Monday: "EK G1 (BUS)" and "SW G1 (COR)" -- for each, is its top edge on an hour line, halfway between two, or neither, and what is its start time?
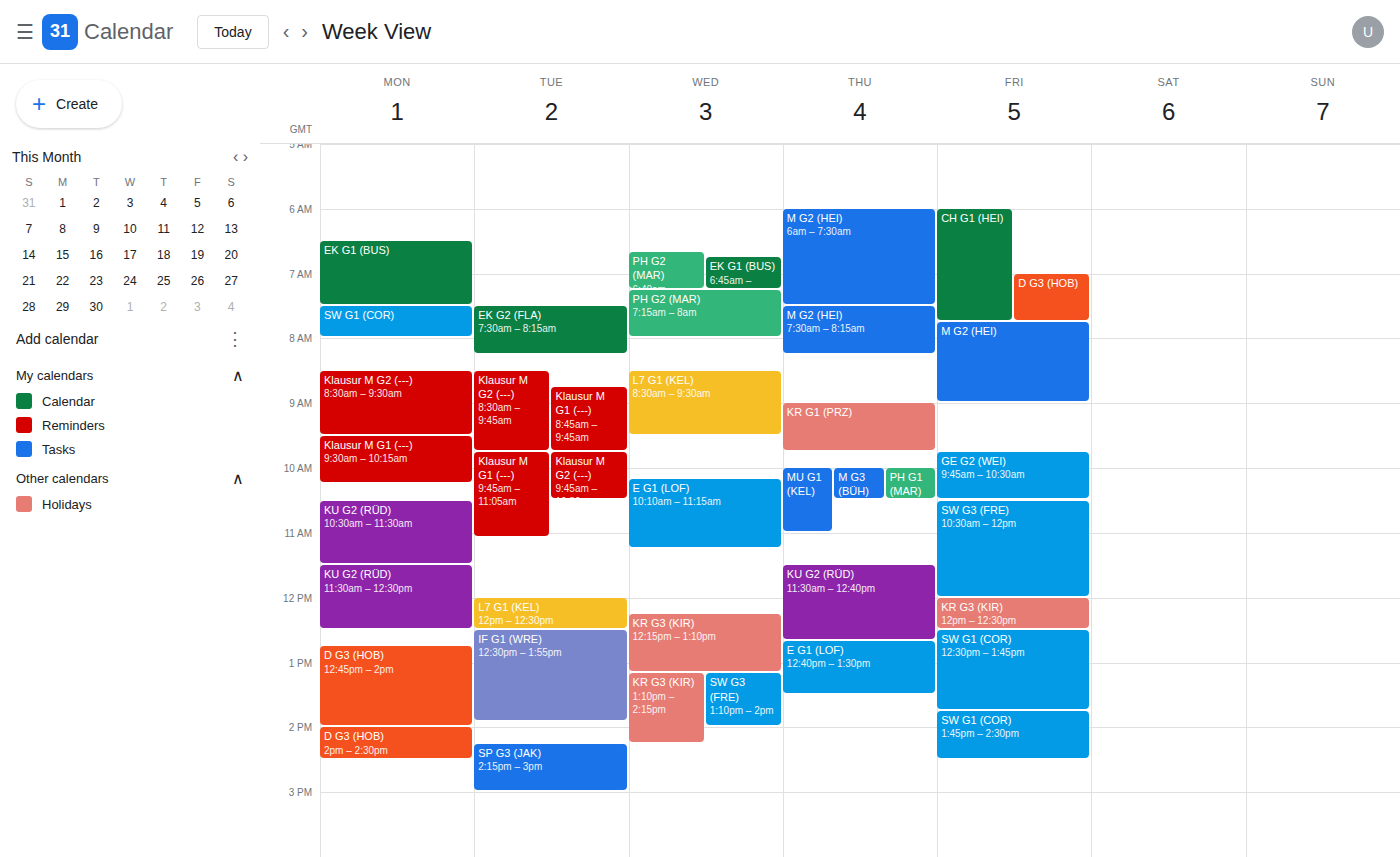
"EK G1 (BUS)": 6:30 AM, halfway between the 6 AM and 7 AM lines. "SW G1 (COR)": 7:30 AM, halfway between the 7 AM and 8 AM lines.